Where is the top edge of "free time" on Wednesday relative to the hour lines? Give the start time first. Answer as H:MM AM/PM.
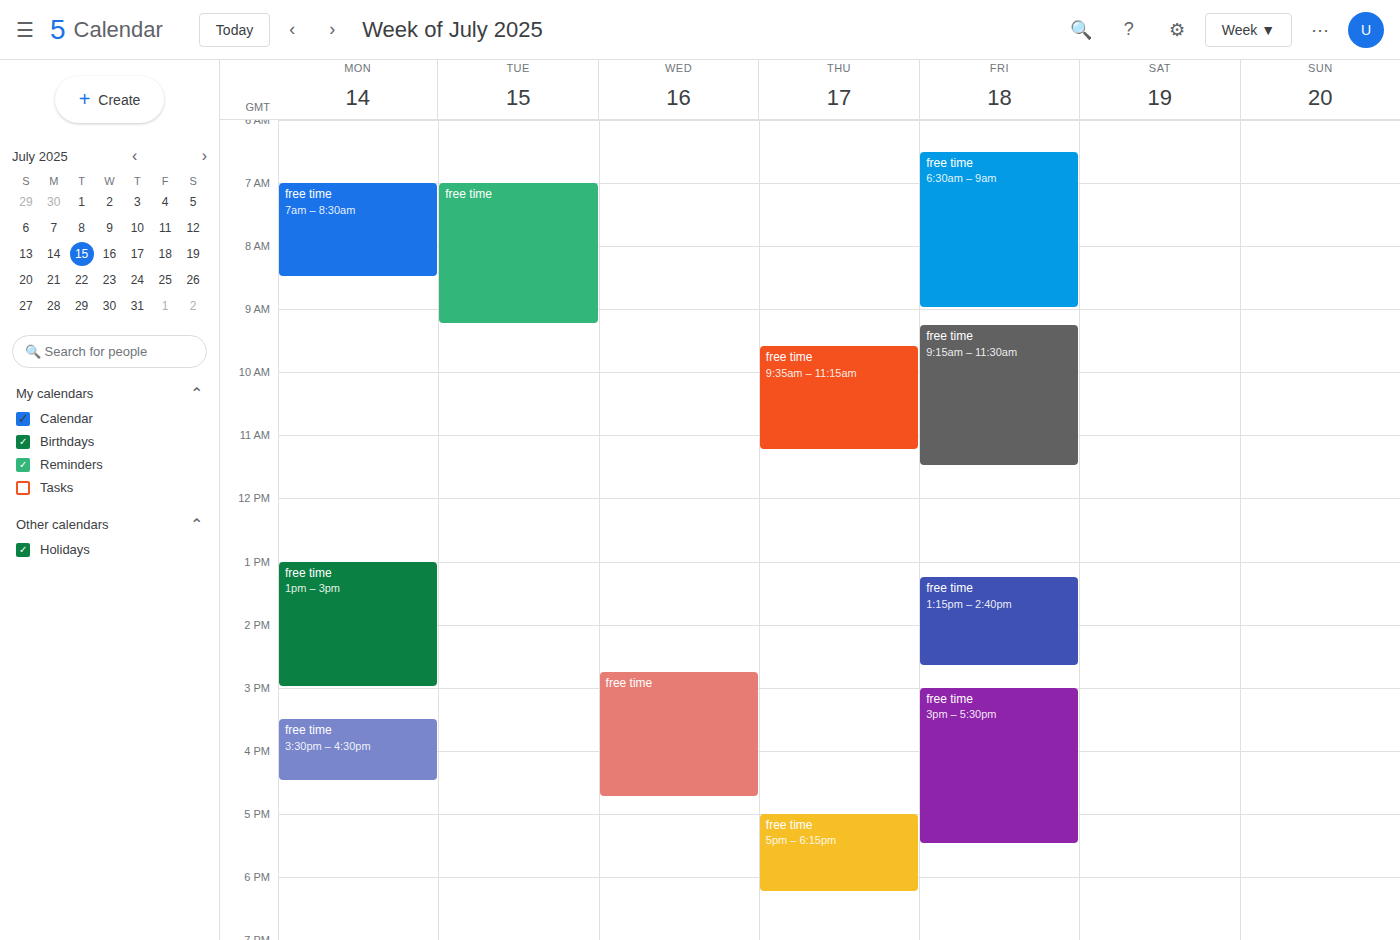
2:45 PM -- neither: three quarters of the way from the 2 PM line to the 3 PM line.